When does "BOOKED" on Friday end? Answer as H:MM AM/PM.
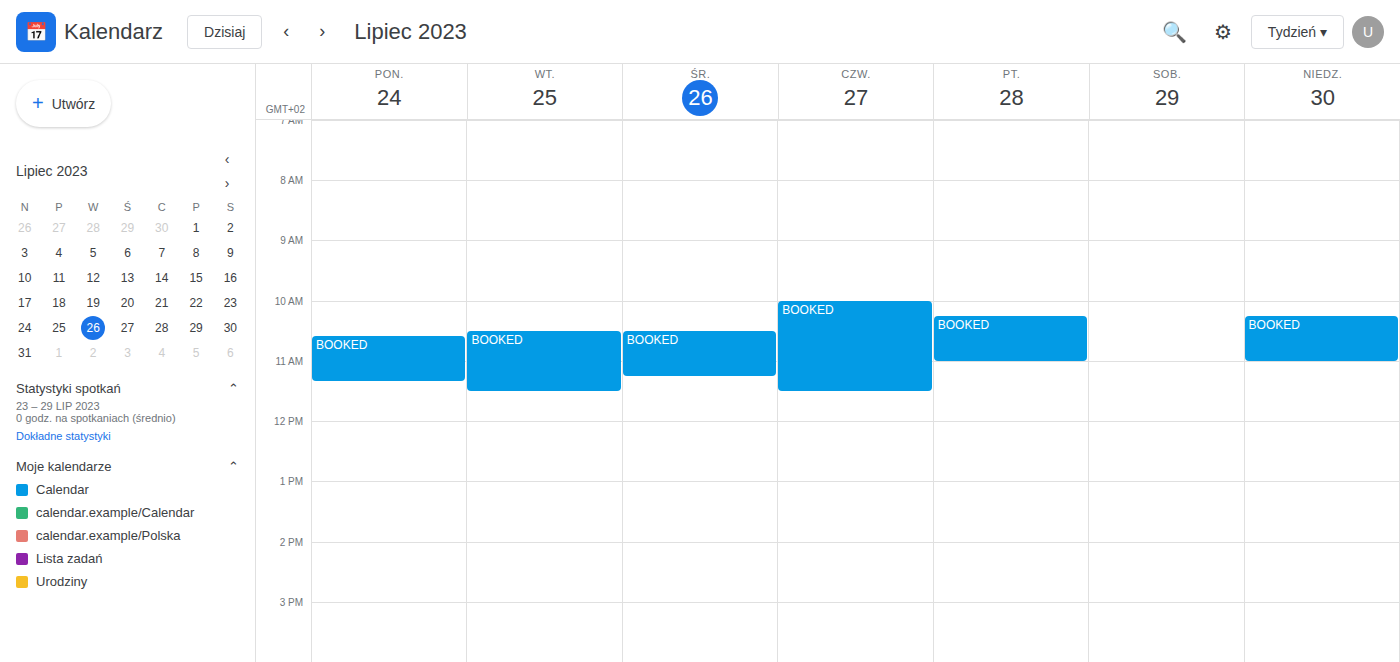
11:00 AM